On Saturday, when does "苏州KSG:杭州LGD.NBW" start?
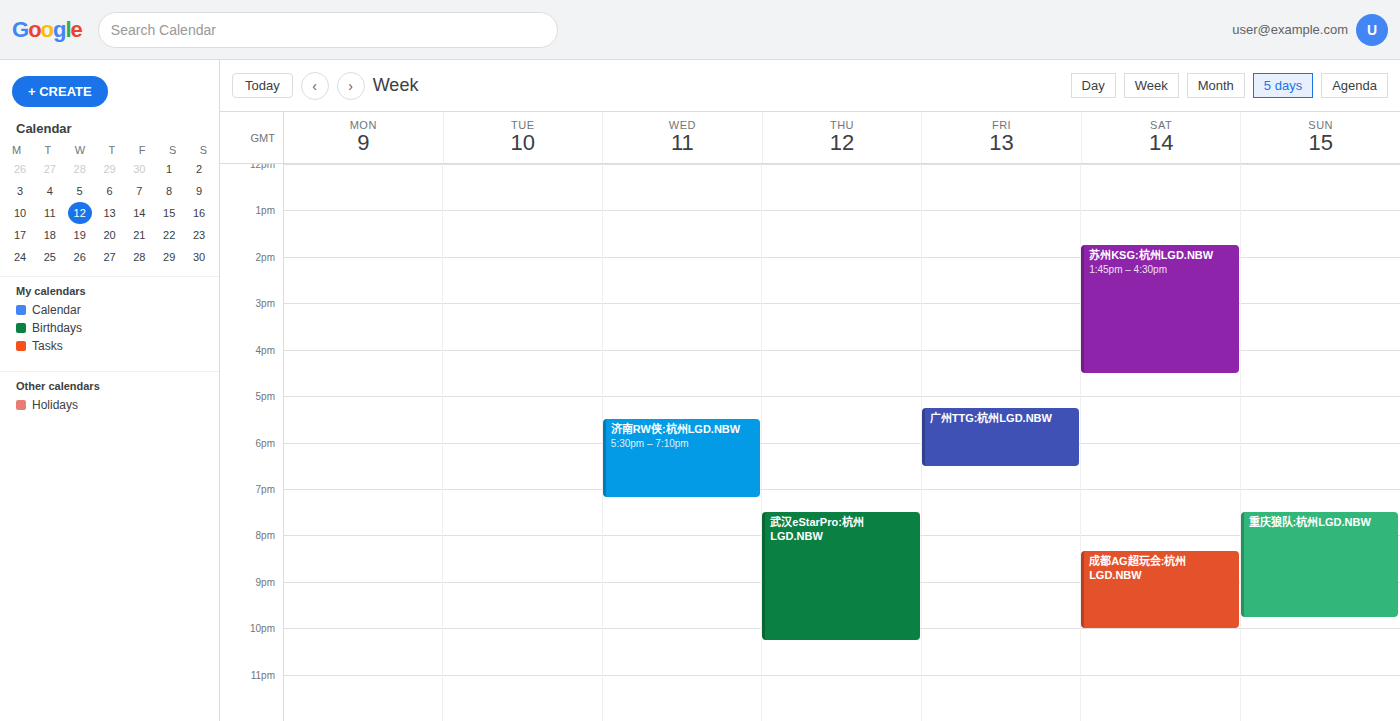
1:45 PM